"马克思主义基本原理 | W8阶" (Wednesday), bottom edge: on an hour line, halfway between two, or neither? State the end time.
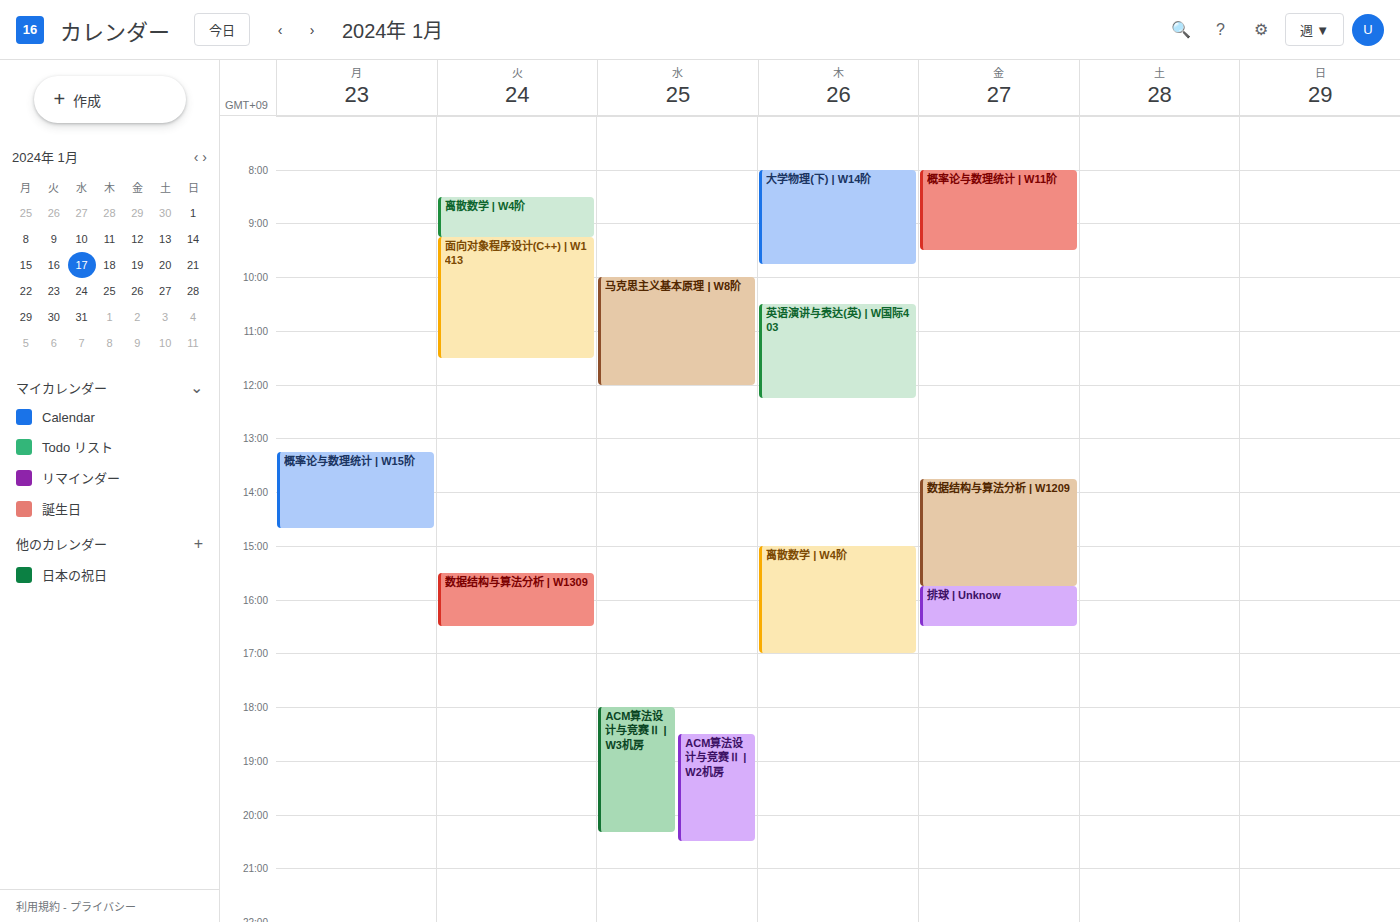
12:00 PM -- exactly on the 12 PM line.